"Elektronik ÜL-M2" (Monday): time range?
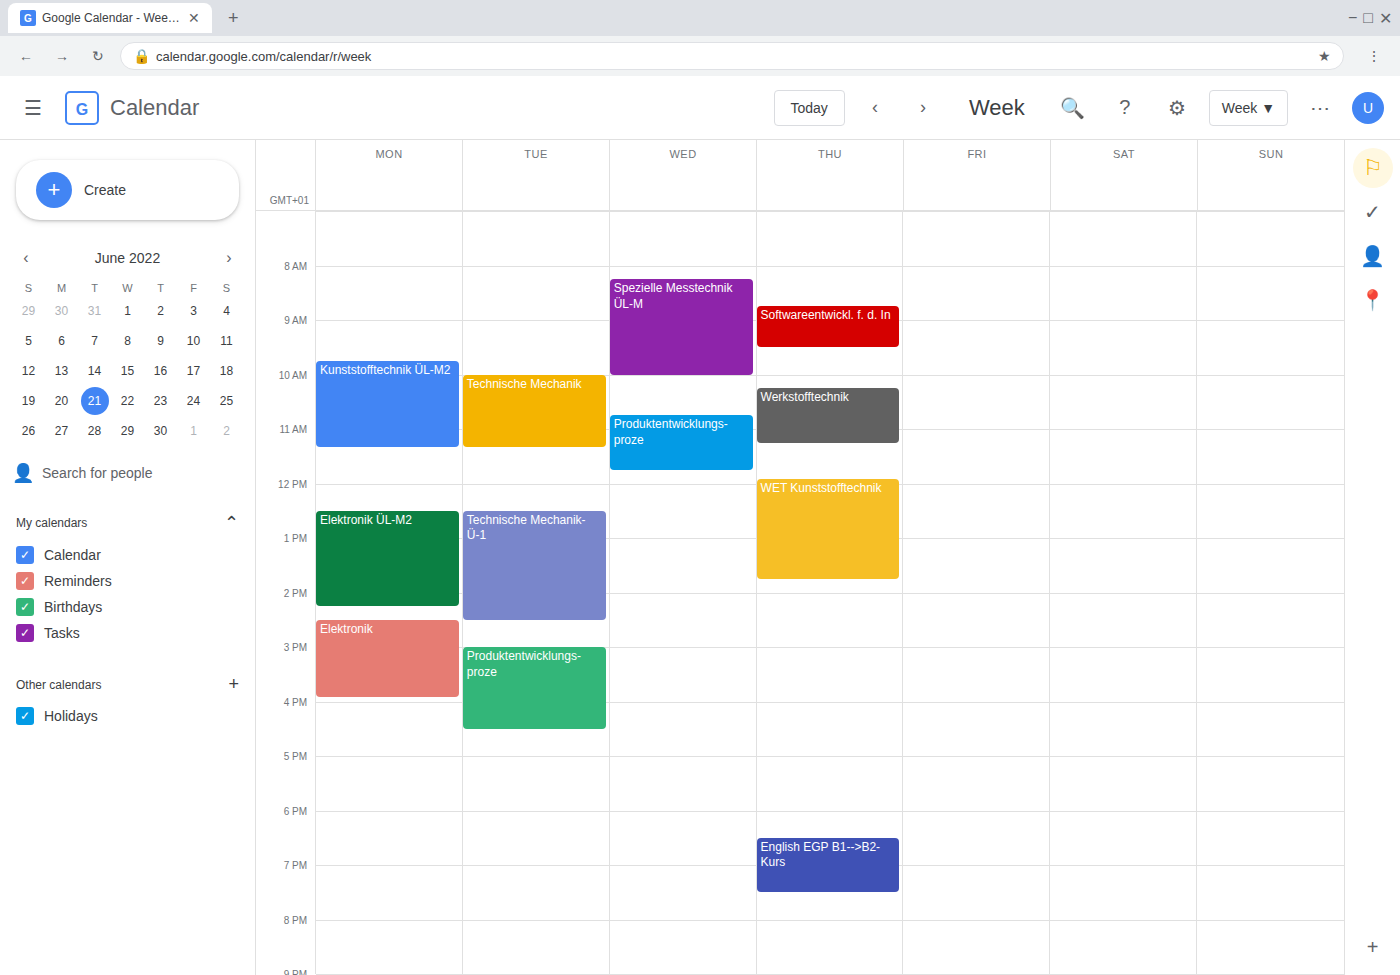
12:30 PM to 2:15 PM